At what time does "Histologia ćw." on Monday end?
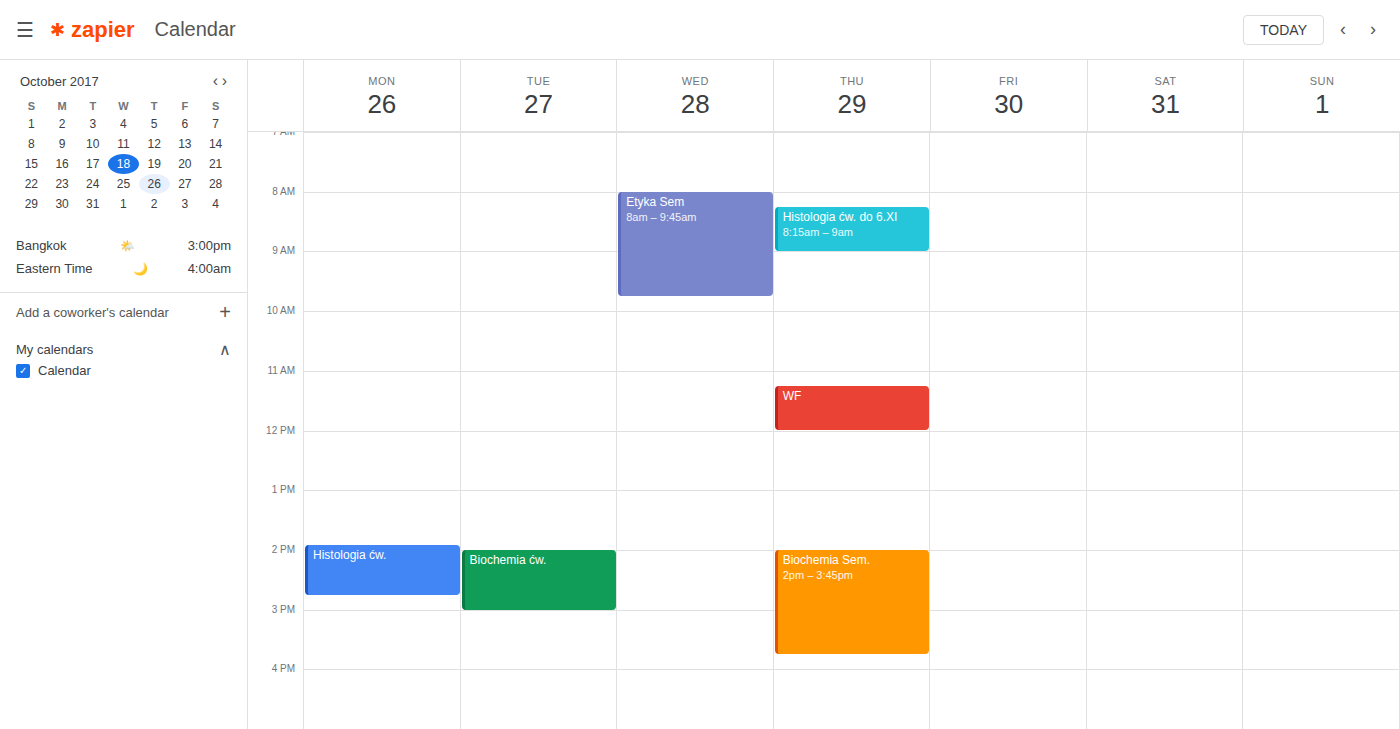
14:45